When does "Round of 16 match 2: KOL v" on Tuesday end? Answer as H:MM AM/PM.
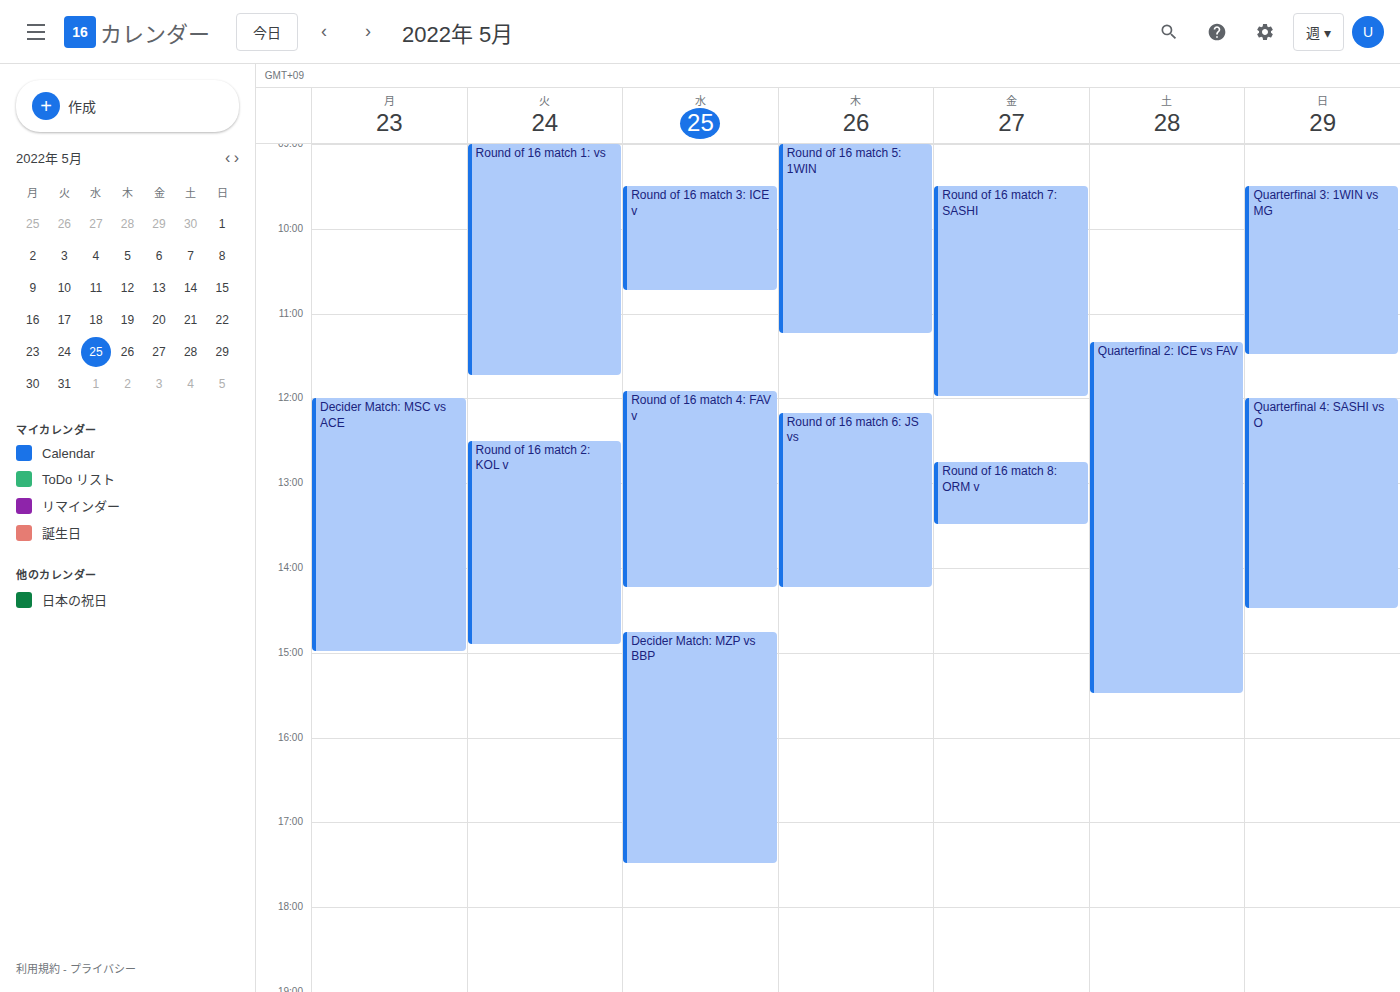
2:55 PM